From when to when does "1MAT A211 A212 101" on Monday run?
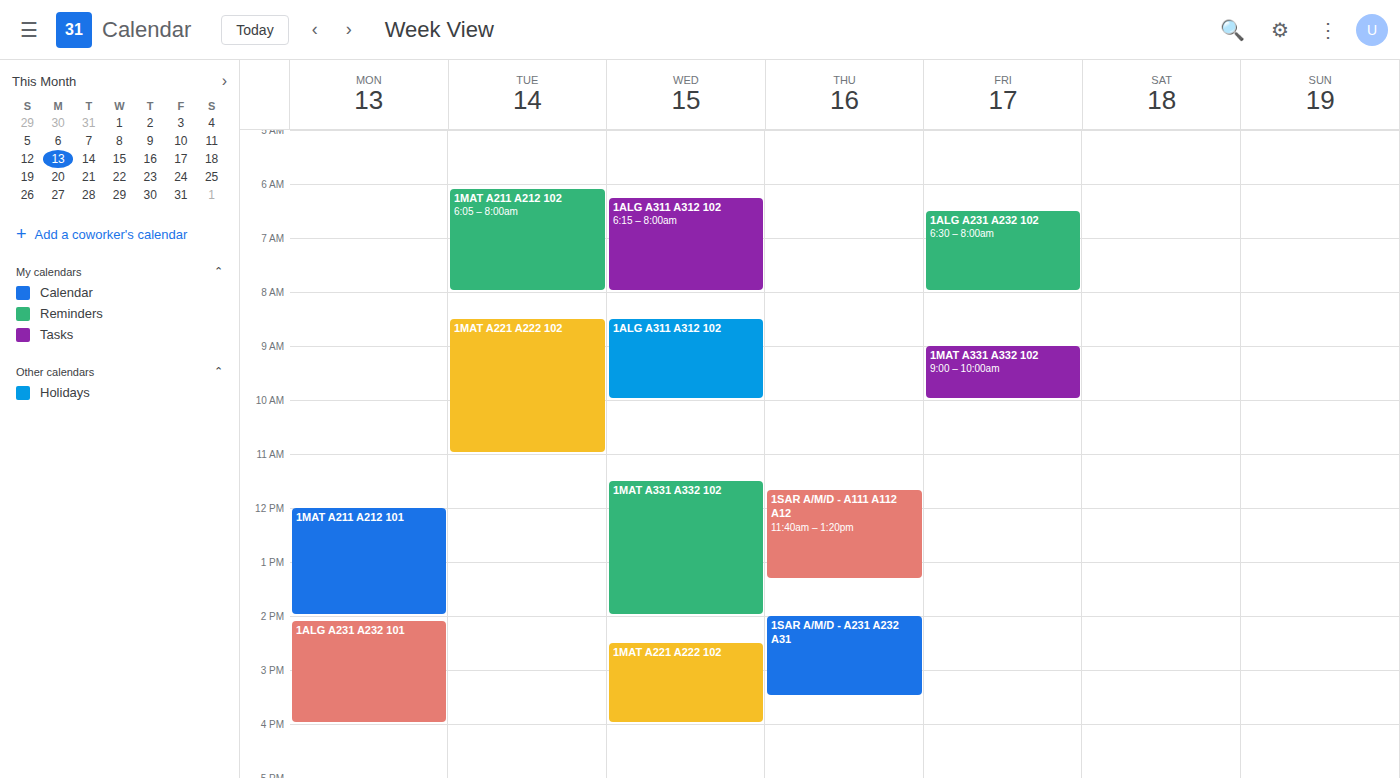
12:00 PM to 2:00 PM